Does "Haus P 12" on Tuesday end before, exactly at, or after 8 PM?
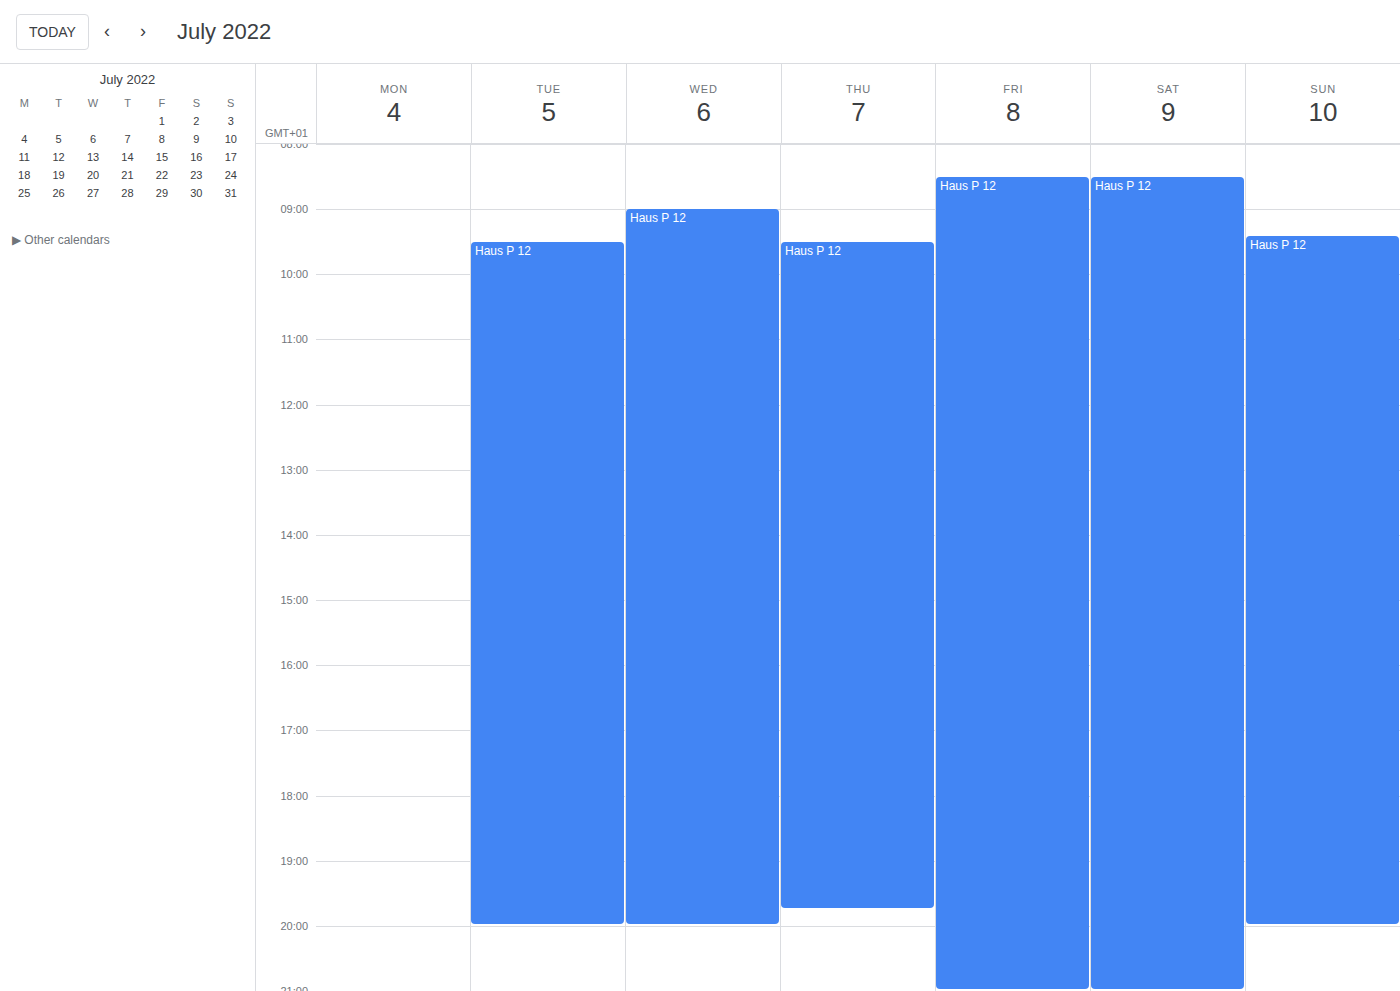
8:00 PM -- exactly at 8 PM, on the 8 PM line.